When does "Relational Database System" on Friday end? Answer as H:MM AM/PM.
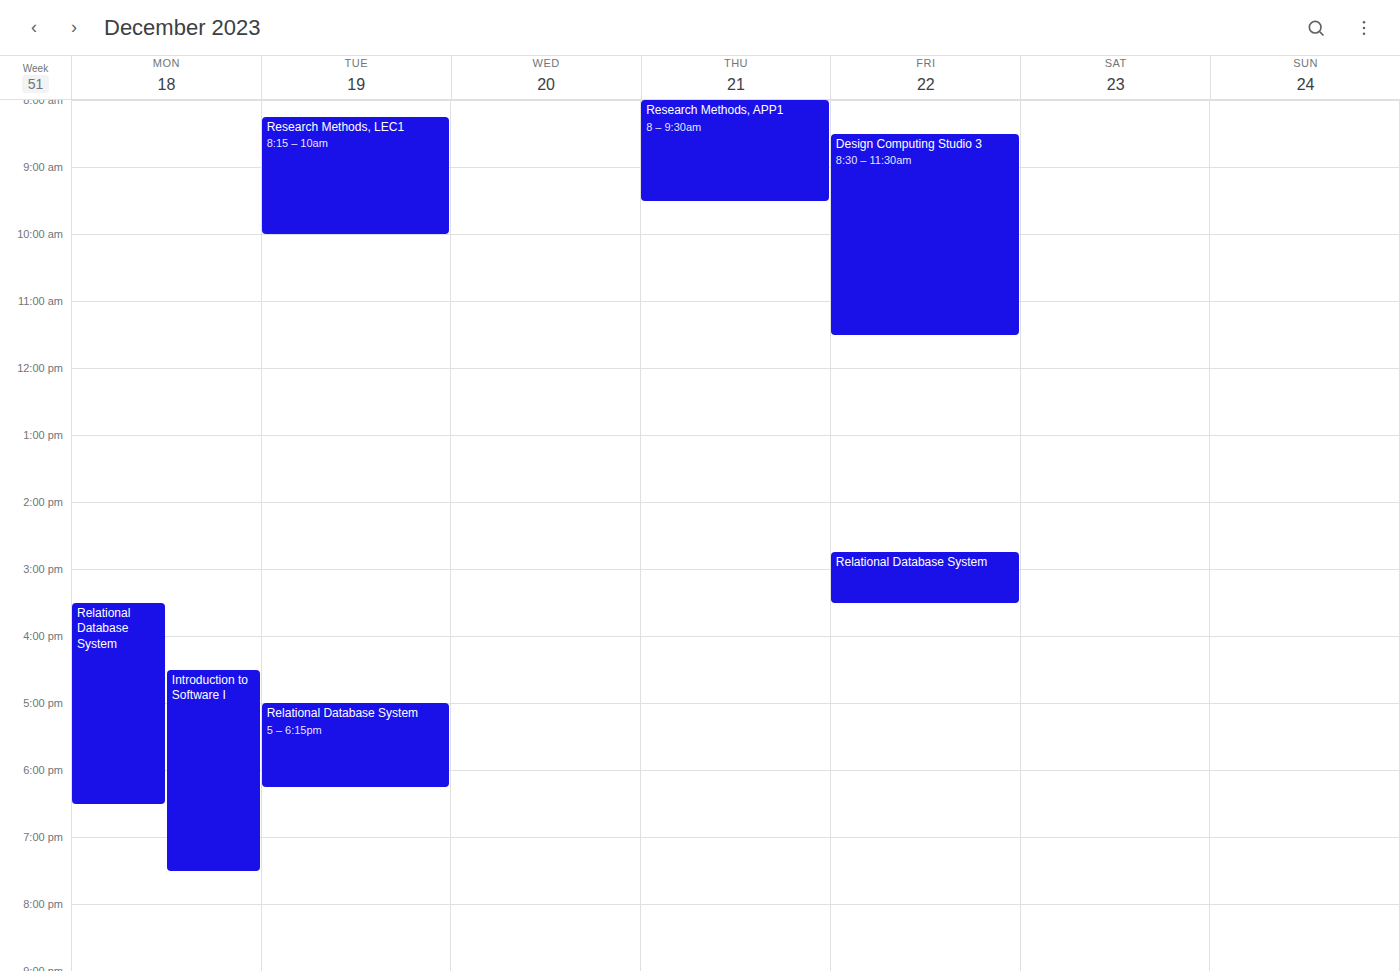
3:30 PM